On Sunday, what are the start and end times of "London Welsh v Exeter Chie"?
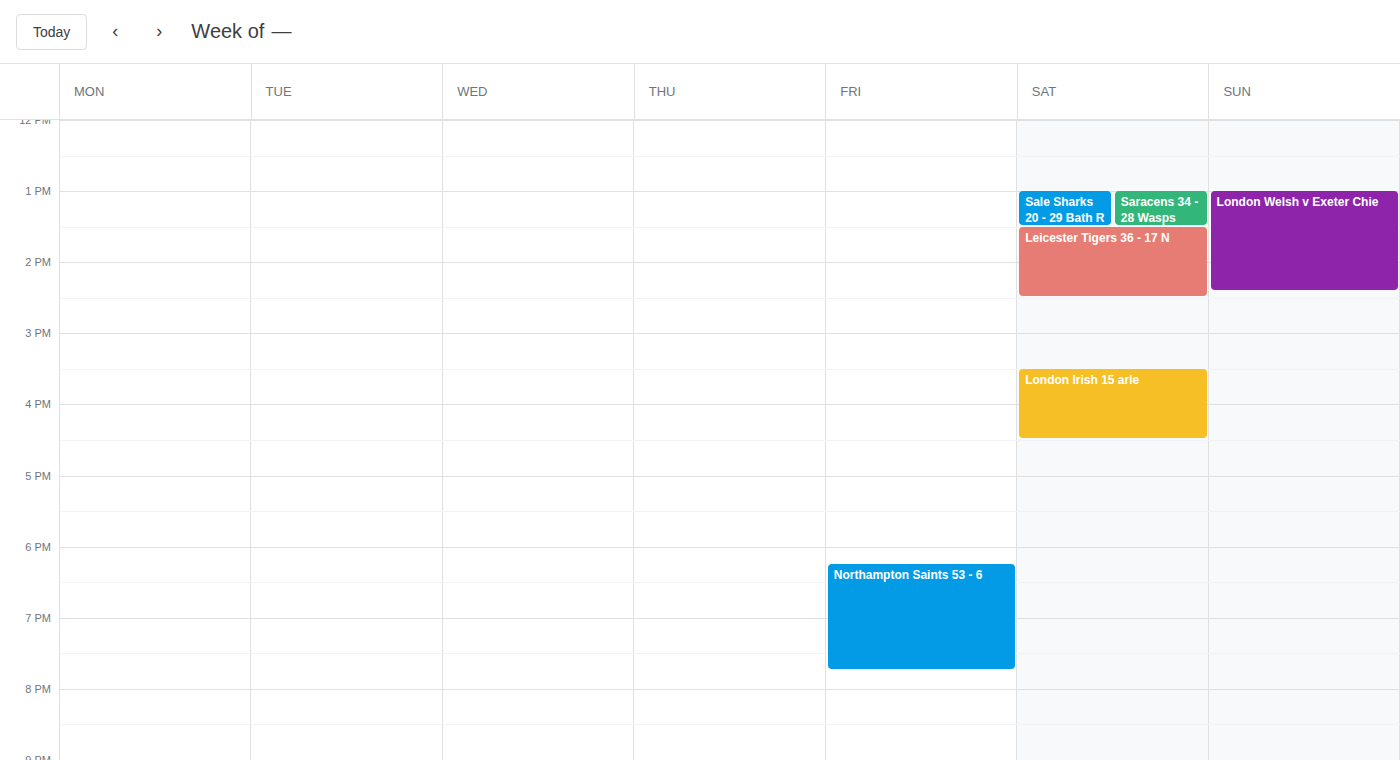
1:00 PM to 2:25 PM